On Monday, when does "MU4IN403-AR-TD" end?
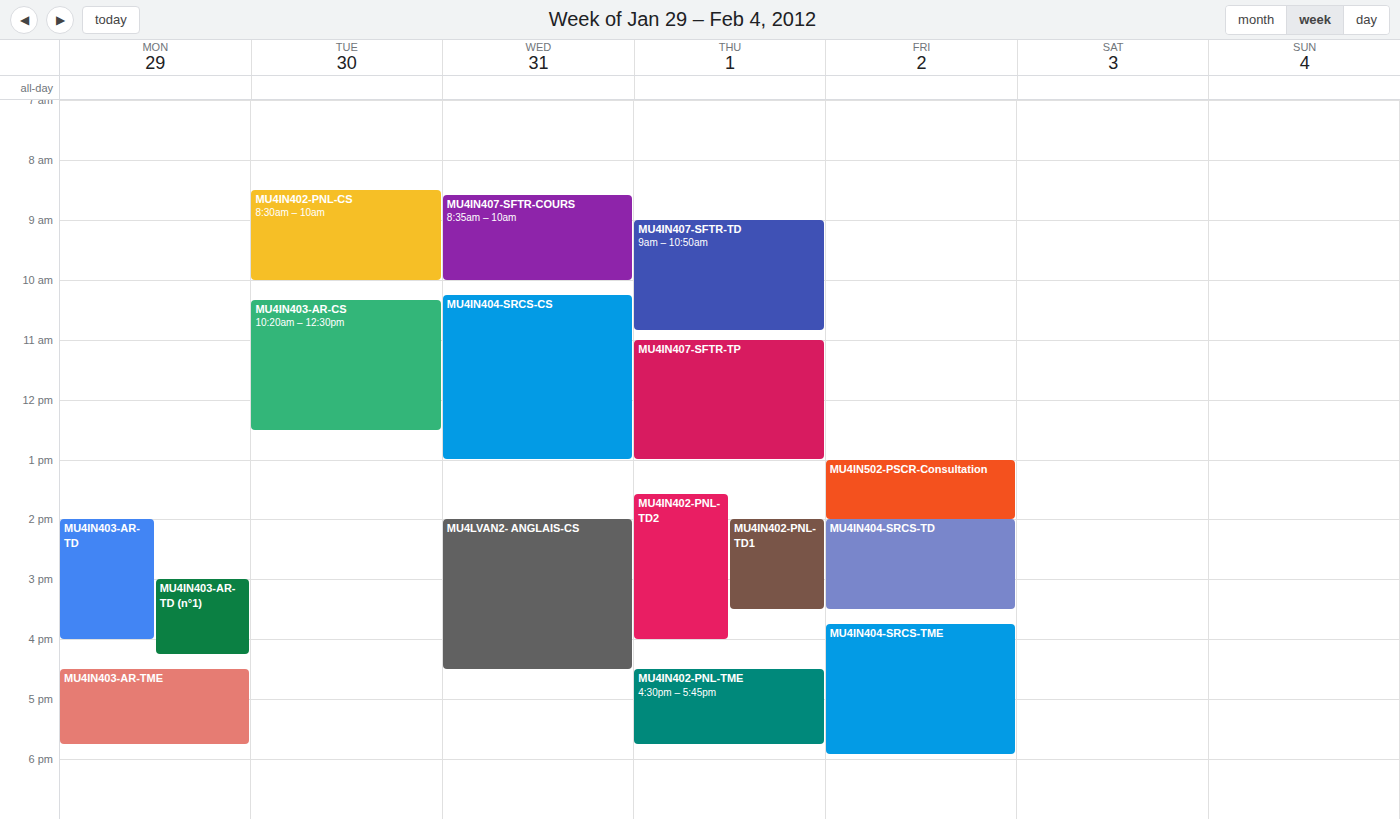
4:00 PM